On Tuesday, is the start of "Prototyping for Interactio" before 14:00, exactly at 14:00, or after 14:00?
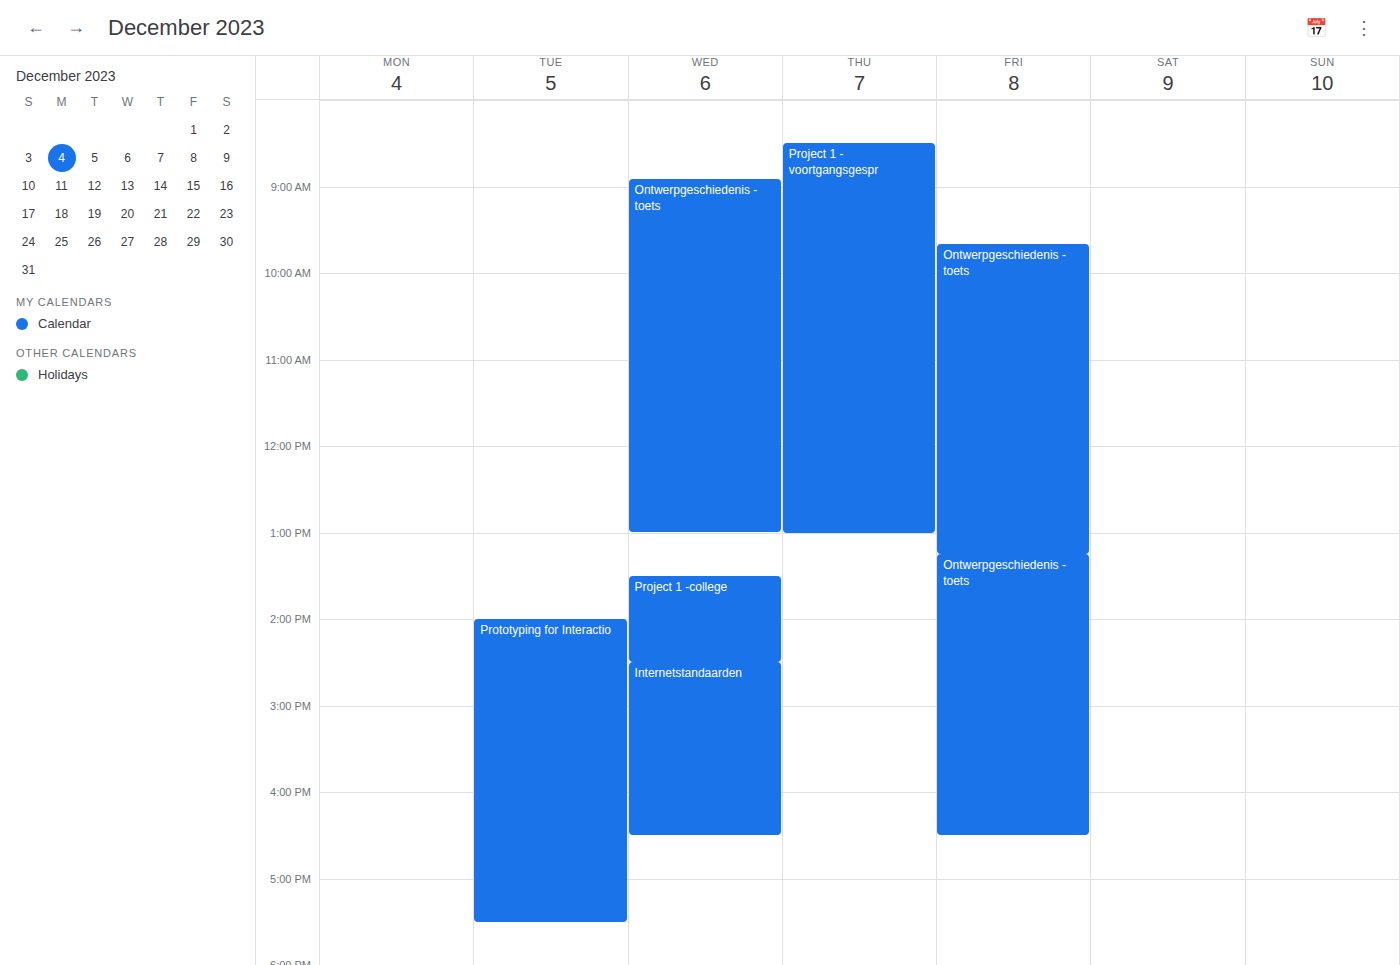
14:00 -- exactly at 14:00, on the 14:00 line.